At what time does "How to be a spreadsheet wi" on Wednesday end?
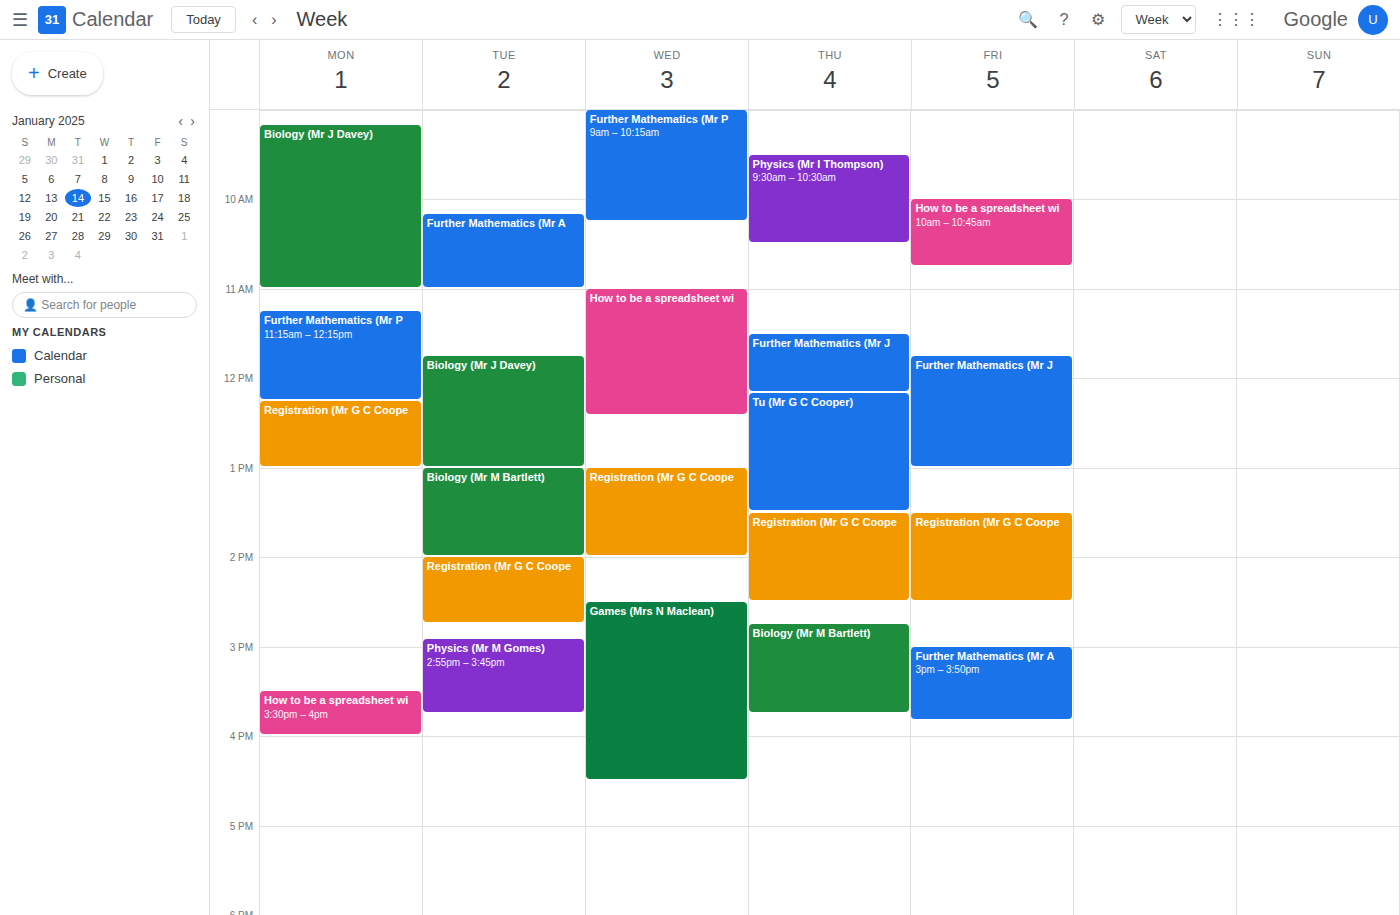
12:25 PM